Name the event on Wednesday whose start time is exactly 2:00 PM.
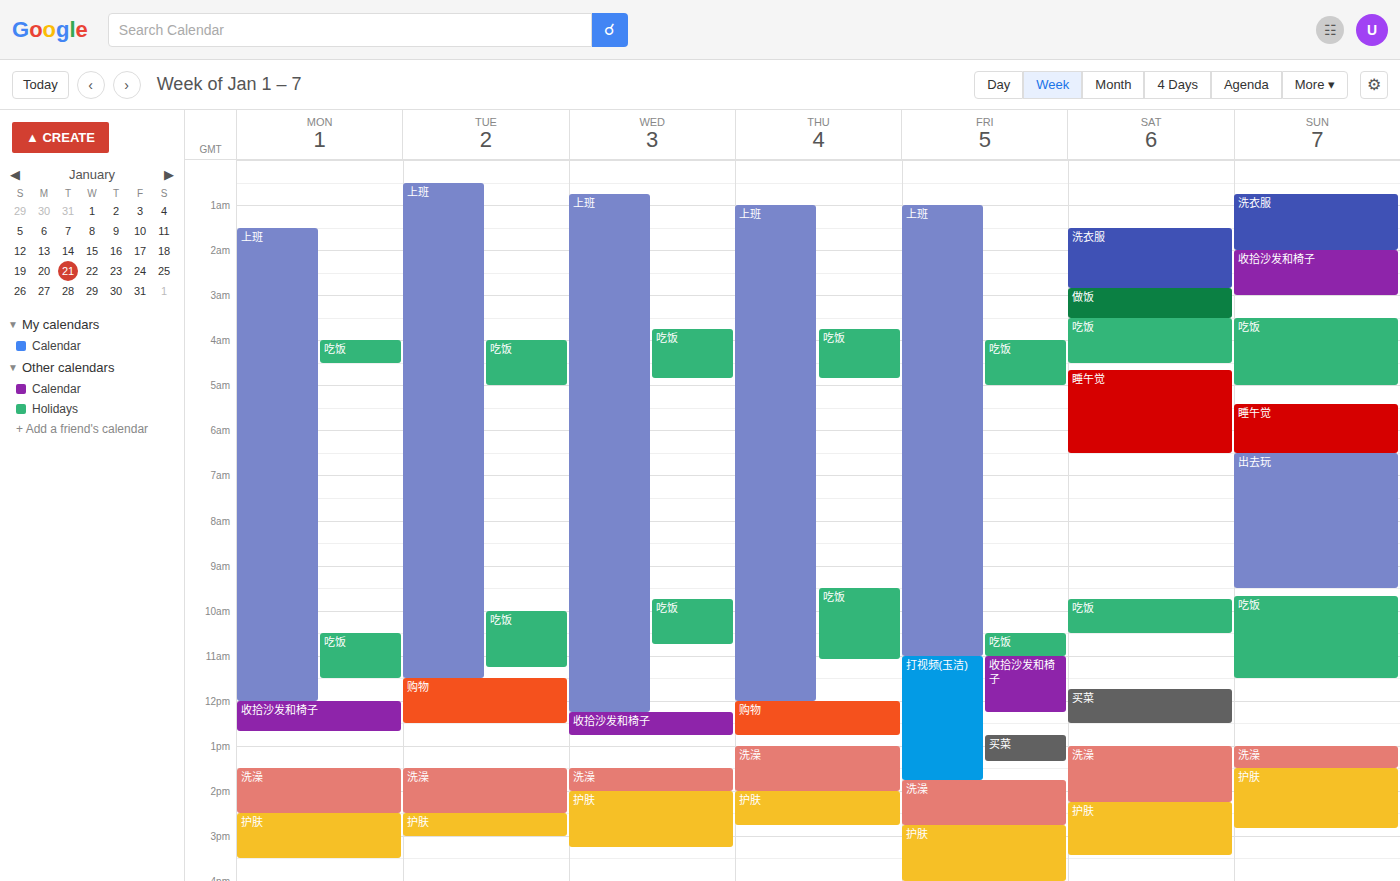
"护肤"